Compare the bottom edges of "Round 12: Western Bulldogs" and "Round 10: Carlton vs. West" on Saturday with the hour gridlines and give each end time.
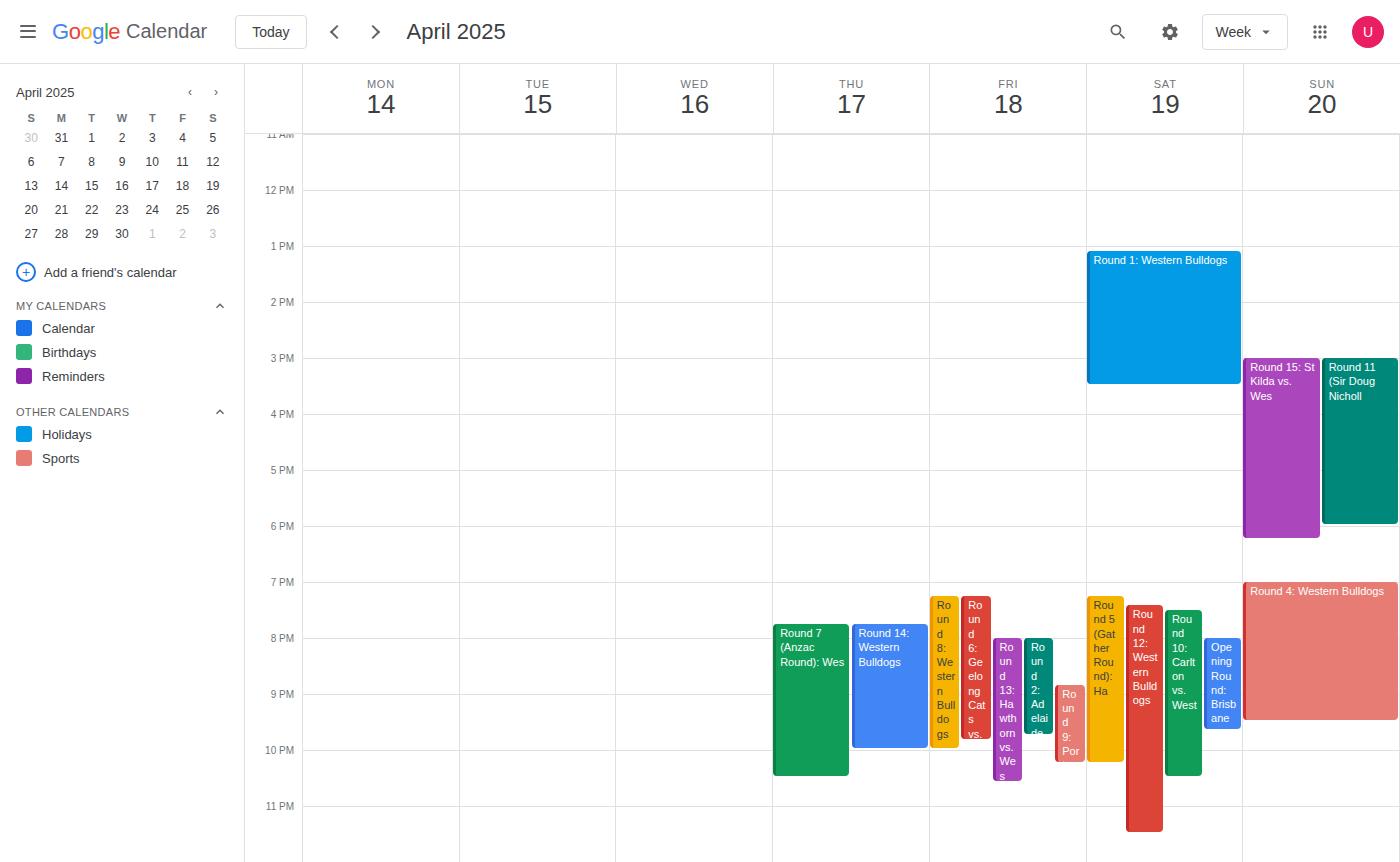
"Round 12: Western Bulldogs": 11:30 PM, halfway between the 11 PM and 12 AM lines. "Round 10: Carlton vs. West": 10:30 PM, halfway between the 10 PM and 11 PM lines.